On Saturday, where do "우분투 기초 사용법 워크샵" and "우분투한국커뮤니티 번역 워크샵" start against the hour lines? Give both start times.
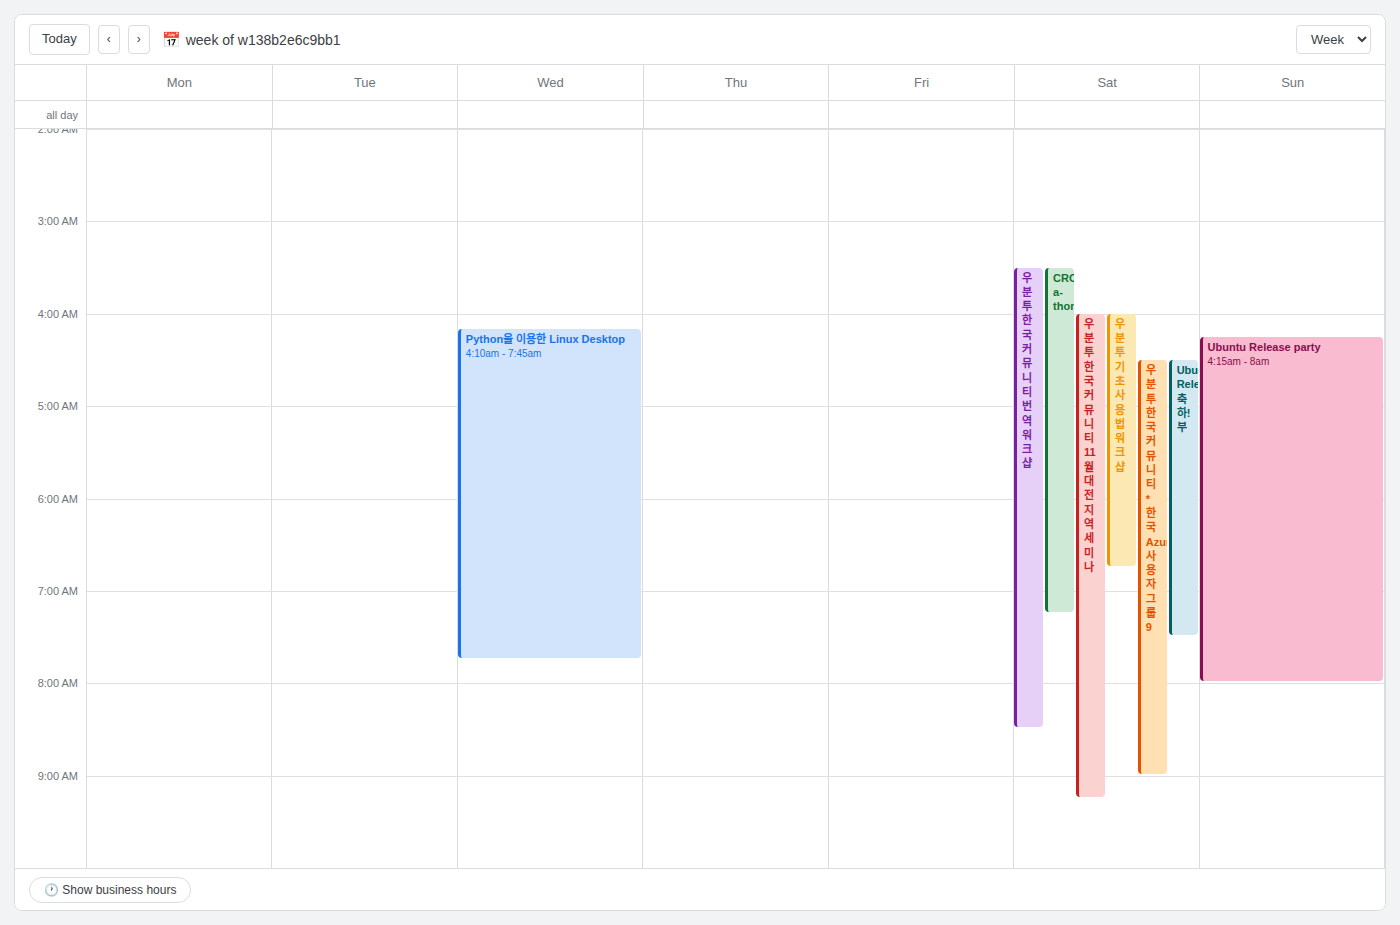
"우분투 기초 사용법 워크샵": 4:00 AM, exactly on the 4 AM line. "우분투한국커뮤니티 번역 워크샵": 3:30 AM, halfway between the 3 AM and 4 AM lines.